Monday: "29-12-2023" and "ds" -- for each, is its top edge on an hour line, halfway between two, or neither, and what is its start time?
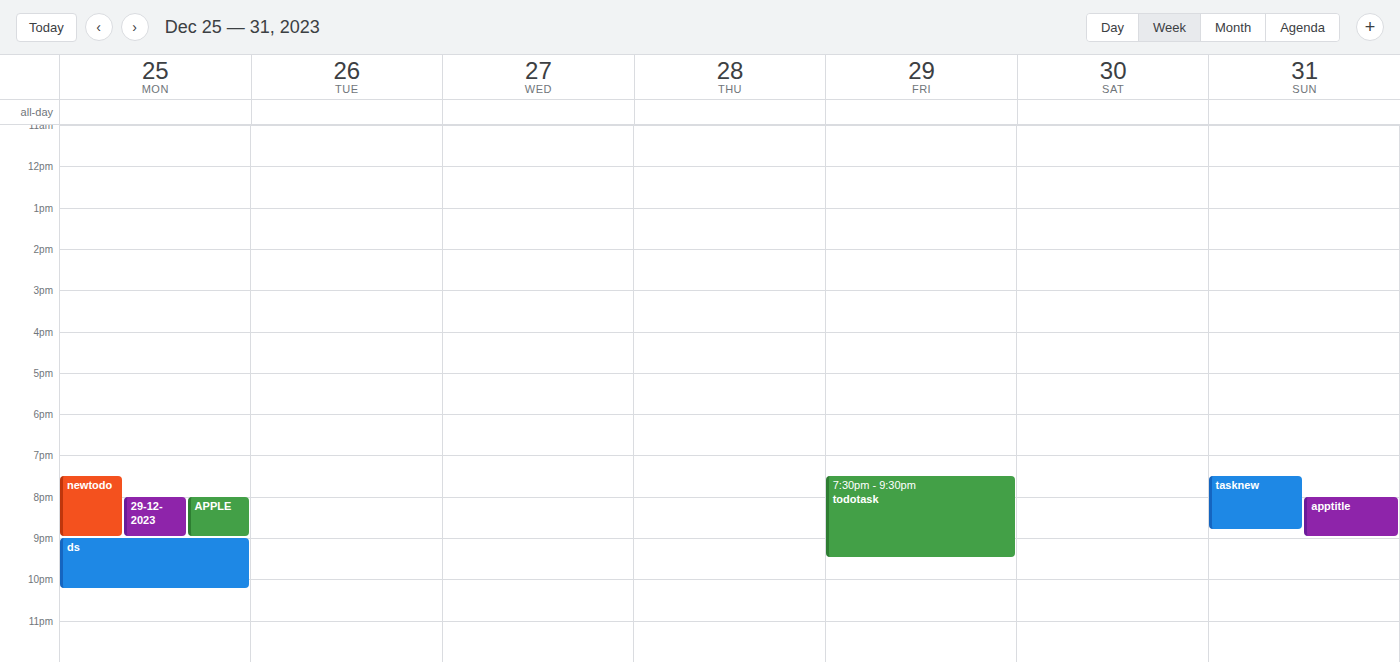
"29-12-2023": 20:00, exactly on the 20:00 line. "ds": 21:00, exactly on the 21:00 line.